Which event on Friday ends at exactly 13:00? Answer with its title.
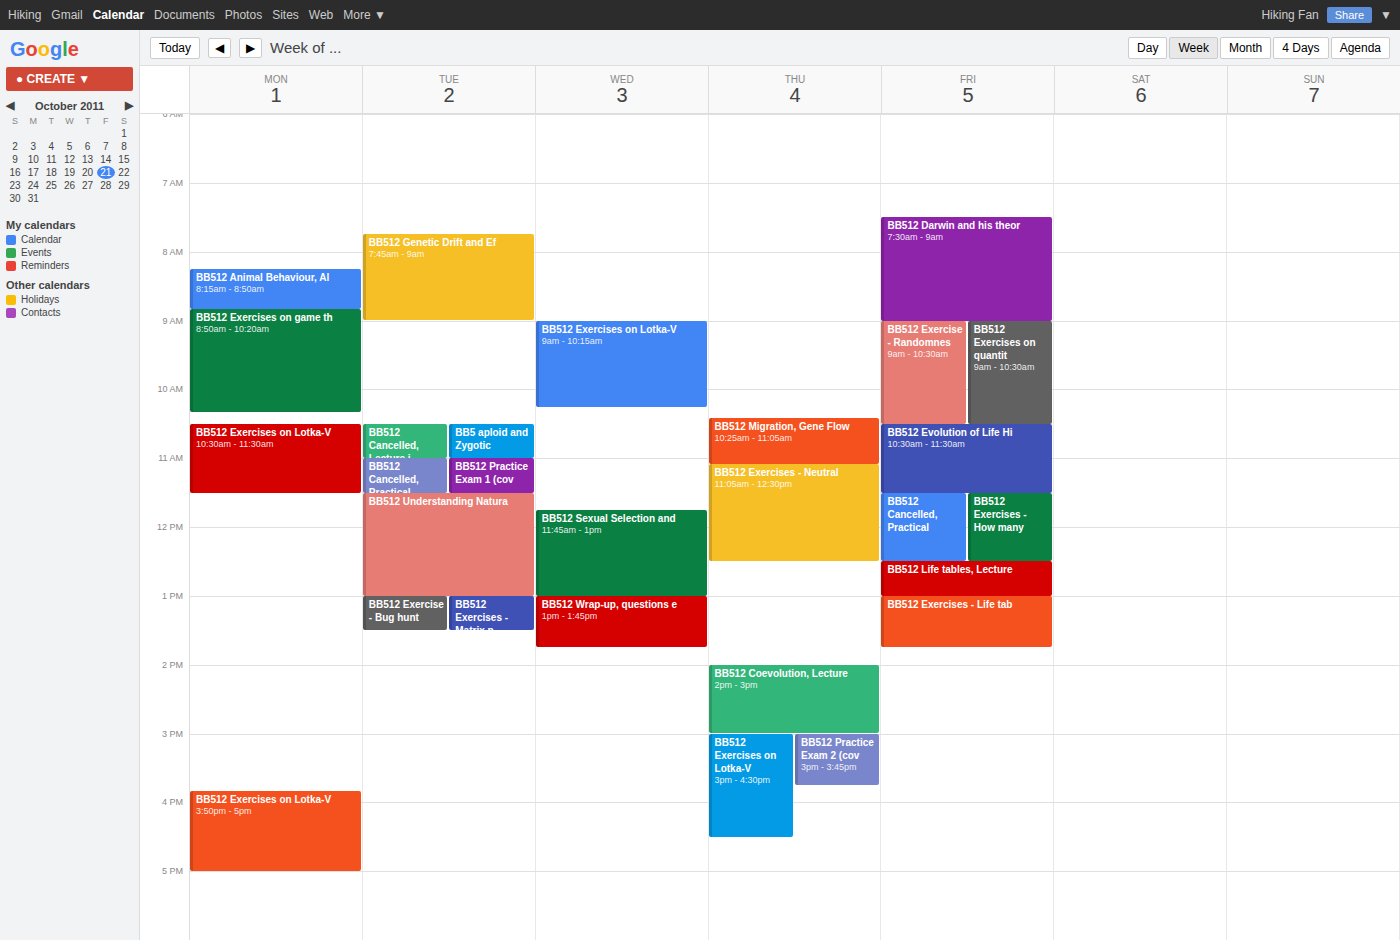
"BB512 Life tables, Lecture"